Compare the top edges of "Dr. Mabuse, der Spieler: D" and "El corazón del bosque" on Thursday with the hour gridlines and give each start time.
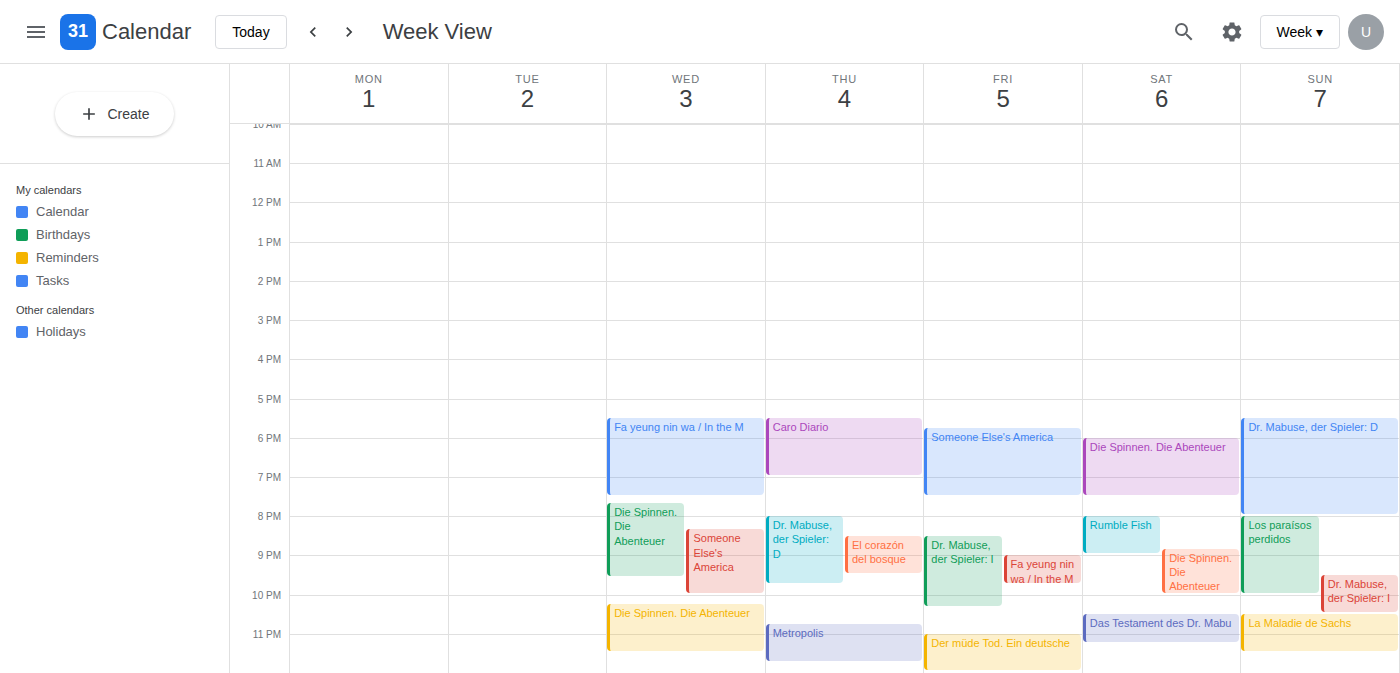
"Dr. Mabuse, der Spieler: D": 8:00 PM, exactly on the 8 PM line. "El corazón del bosque": 8:30 PM, halfway between the 8 PM and 9 PM lines.